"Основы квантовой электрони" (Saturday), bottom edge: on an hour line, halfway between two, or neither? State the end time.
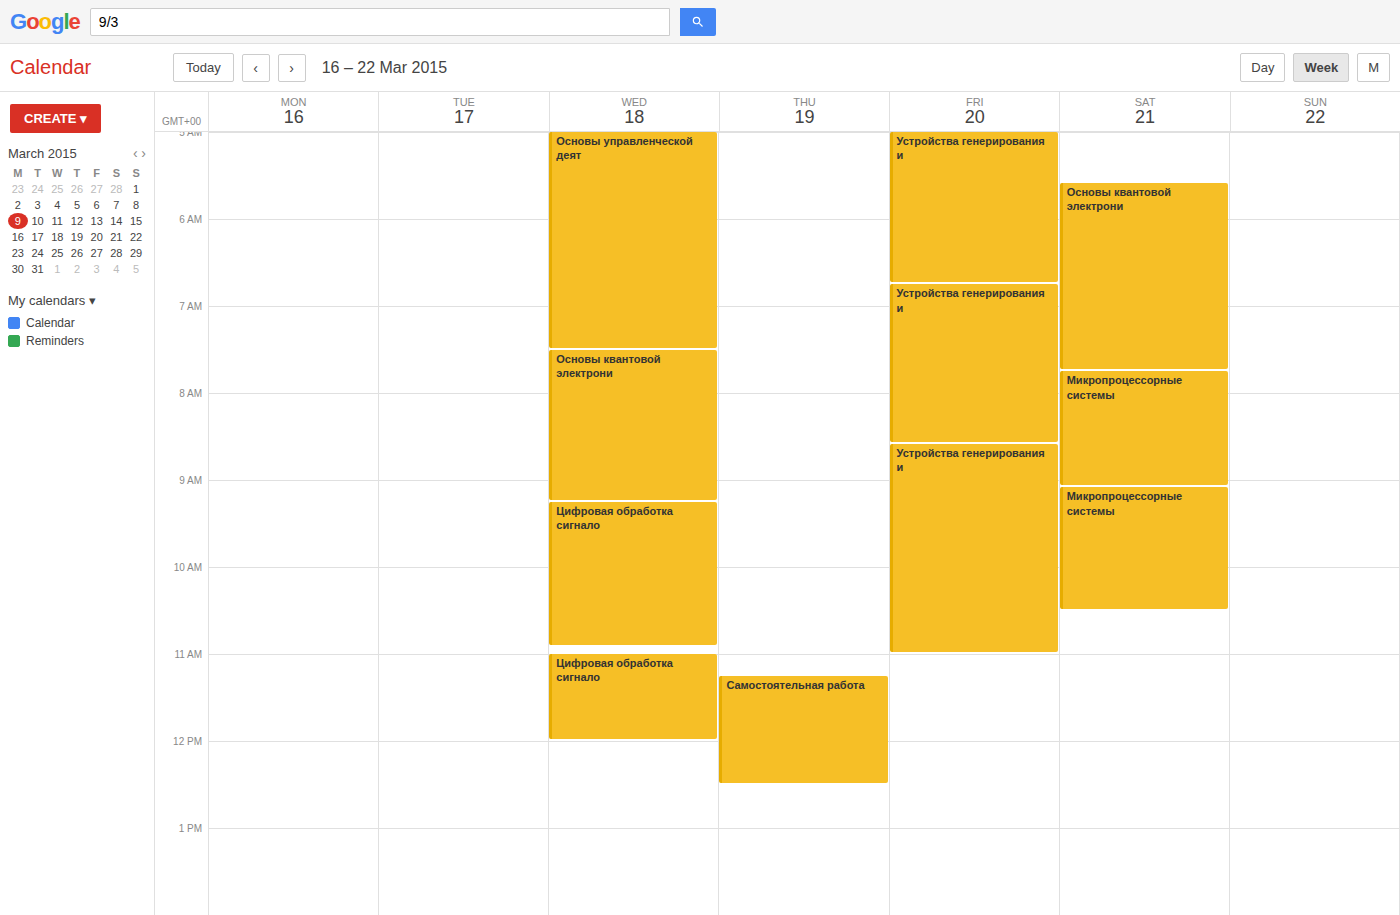
7:45 AM -- neither: three quarters of the way from the 7 AM line to the 8 AM line.